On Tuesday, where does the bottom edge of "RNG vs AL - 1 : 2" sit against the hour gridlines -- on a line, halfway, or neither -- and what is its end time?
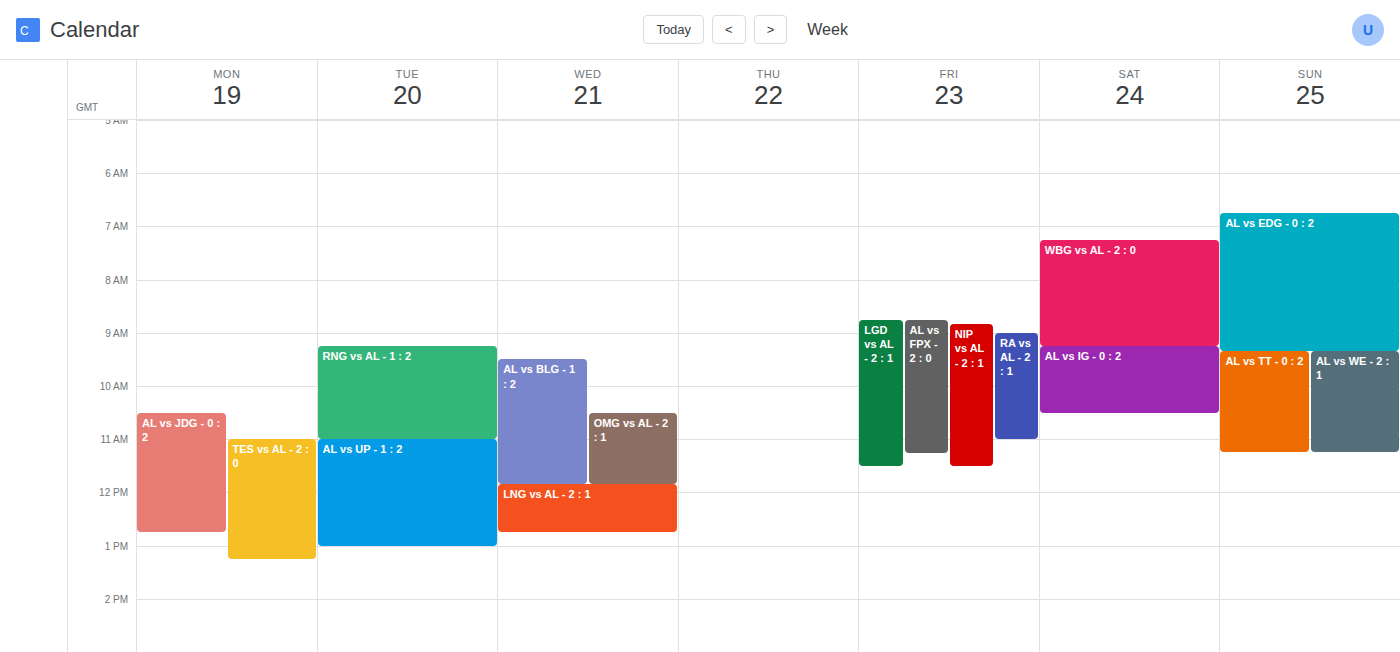
11:00 AM -- exactly on the 11 AM line.